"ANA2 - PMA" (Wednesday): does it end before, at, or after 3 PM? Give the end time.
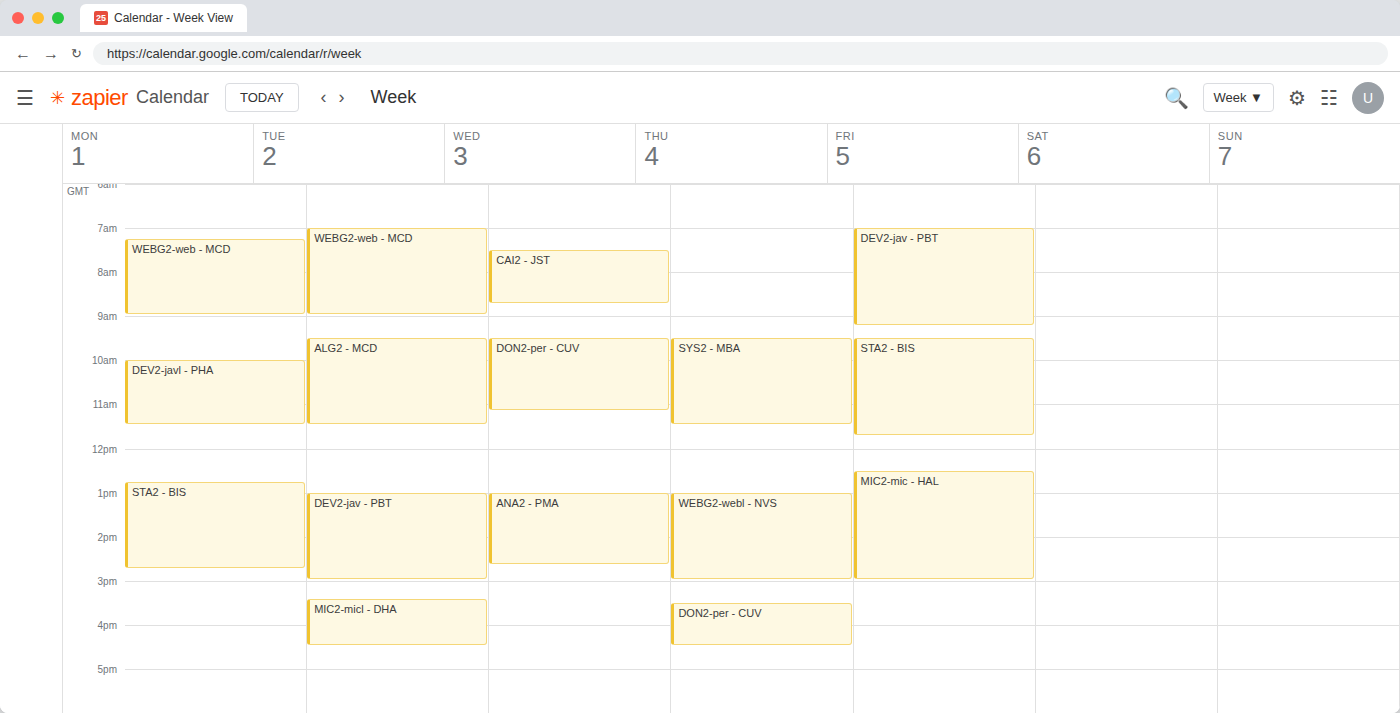
2:40 PM -- before 3 PM, 20 minutes above the 3 PM line.